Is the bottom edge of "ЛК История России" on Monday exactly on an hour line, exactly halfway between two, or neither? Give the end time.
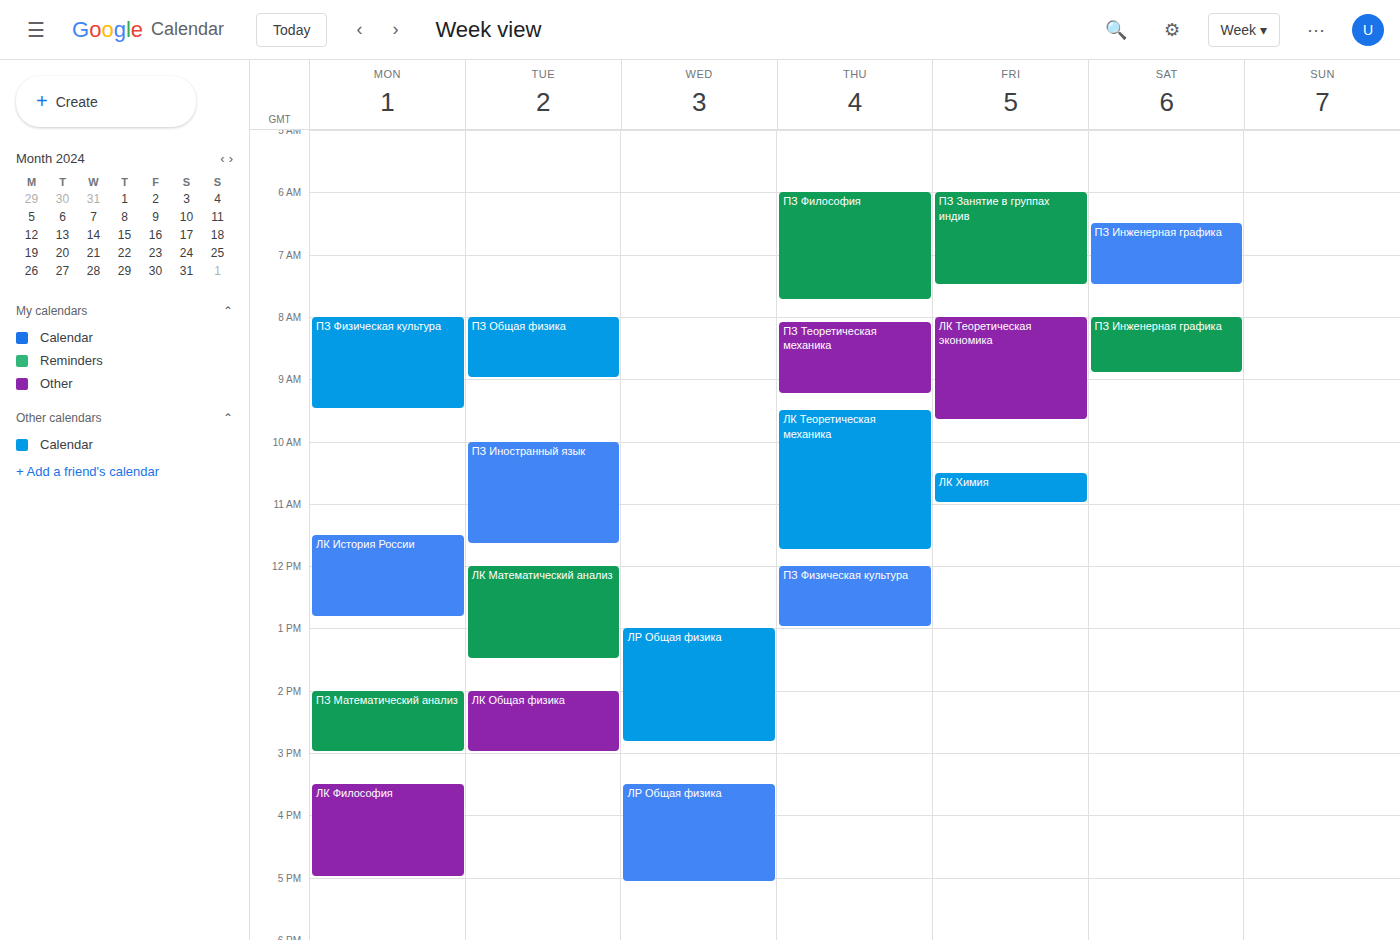
12:50 PM -- neither: 50 minutes below the 12 PM line and 10 minutes above the 1 PM line.